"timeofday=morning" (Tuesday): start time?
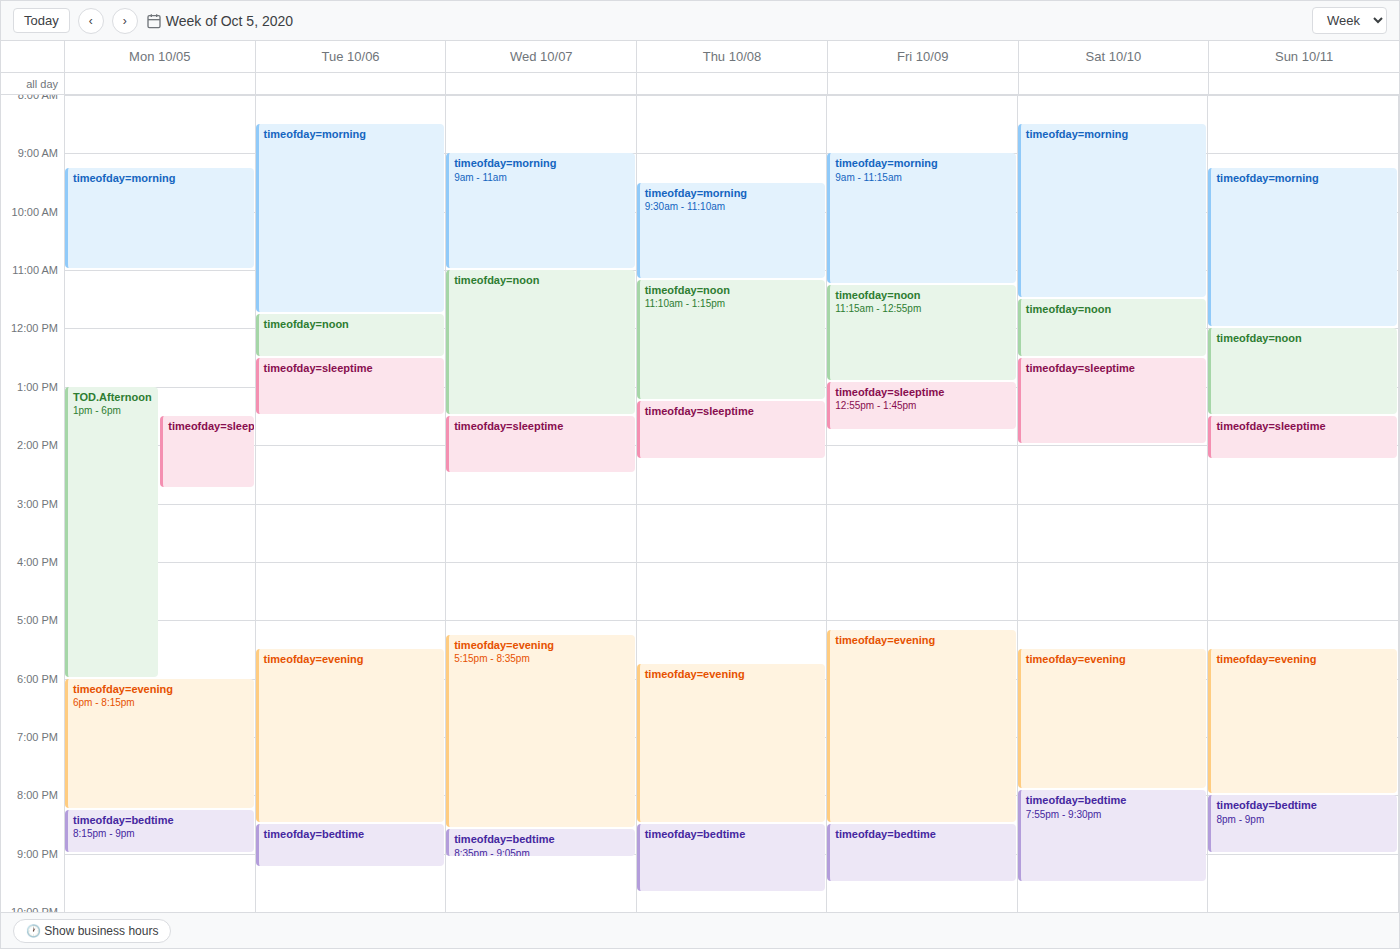
08:30